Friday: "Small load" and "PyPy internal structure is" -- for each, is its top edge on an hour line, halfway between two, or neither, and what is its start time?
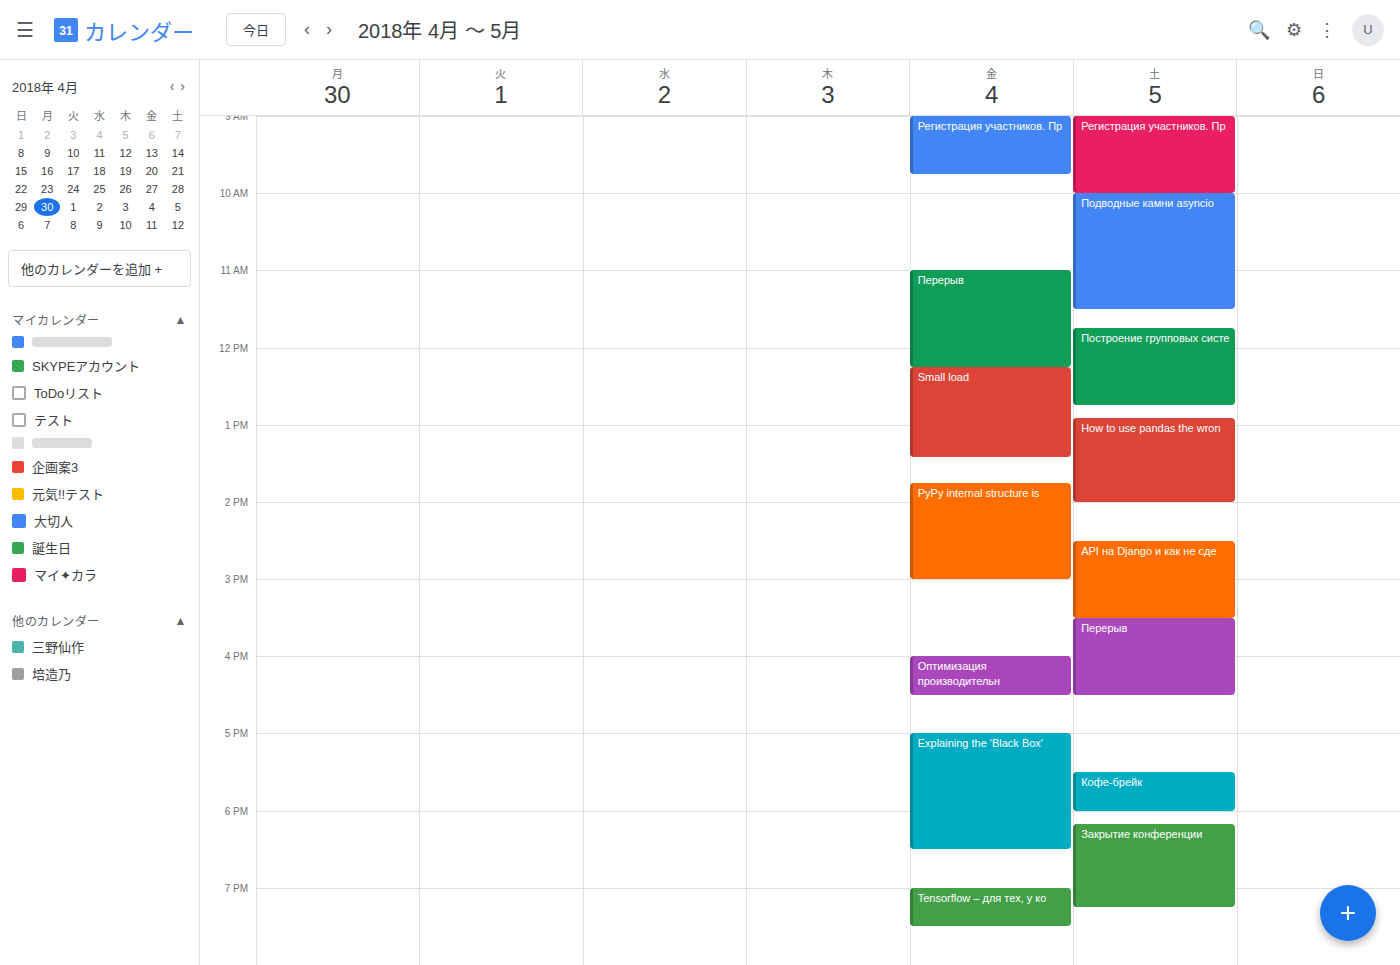
"Small load": 12:15 PM, neither: a quarter of the way from the 12 PM line to the 1 PM line. "PyPy internal structure is": 1:45 PM, neither: three quarters of the way from the 1 PM line to the 2 PM line.